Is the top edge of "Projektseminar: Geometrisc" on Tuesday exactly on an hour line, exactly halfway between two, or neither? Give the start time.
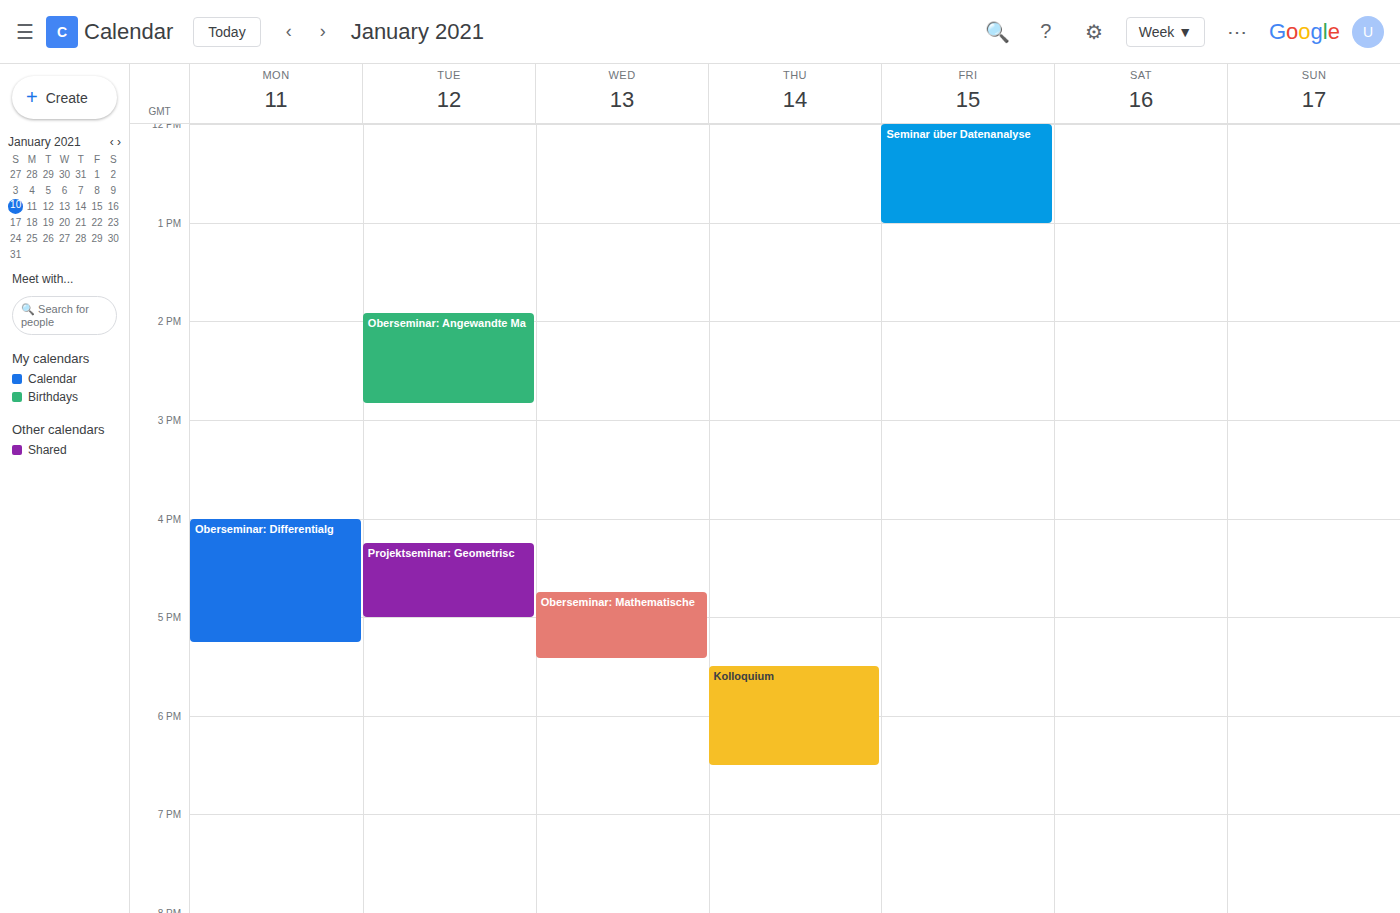
16:15 -- neither: a quarter of the way from the 16:00 line to the 17:00 line.